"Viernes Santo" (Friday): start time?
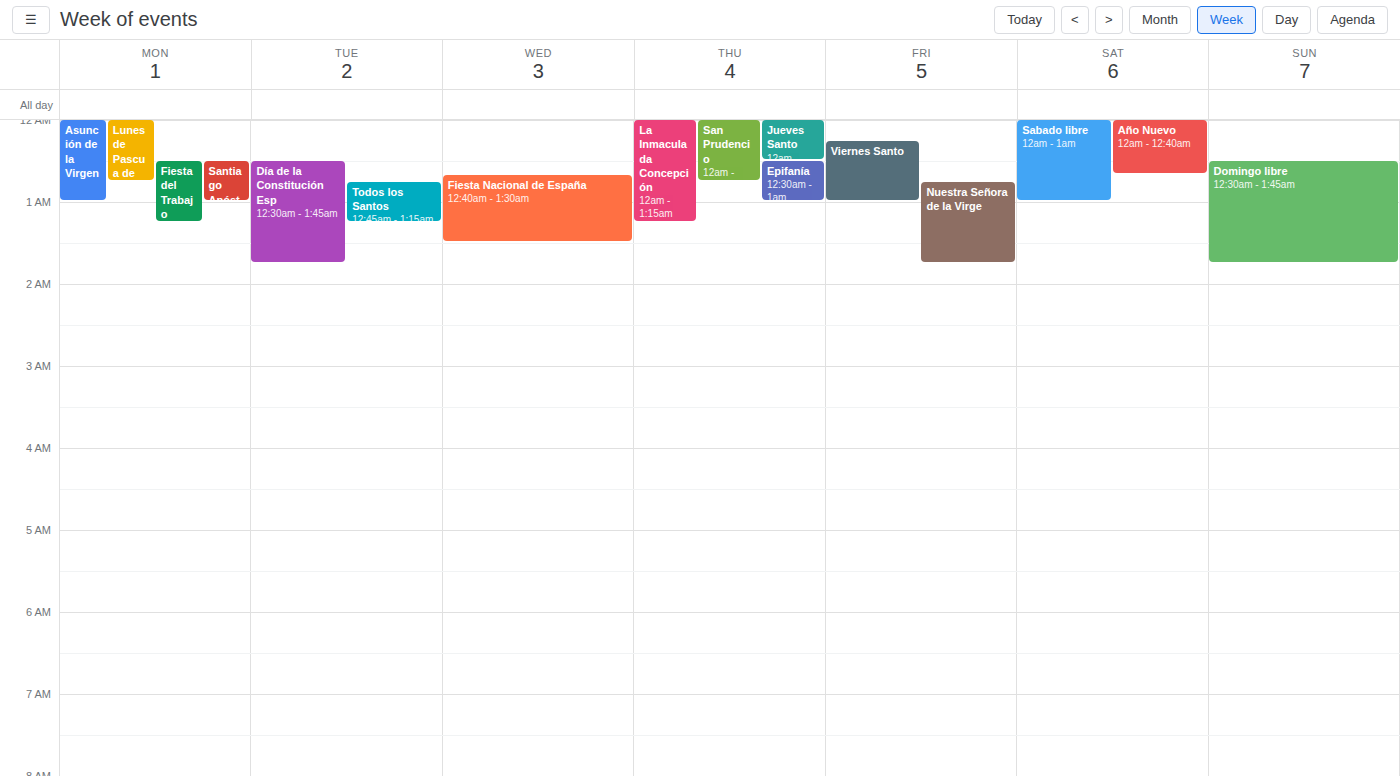
12:15 AM